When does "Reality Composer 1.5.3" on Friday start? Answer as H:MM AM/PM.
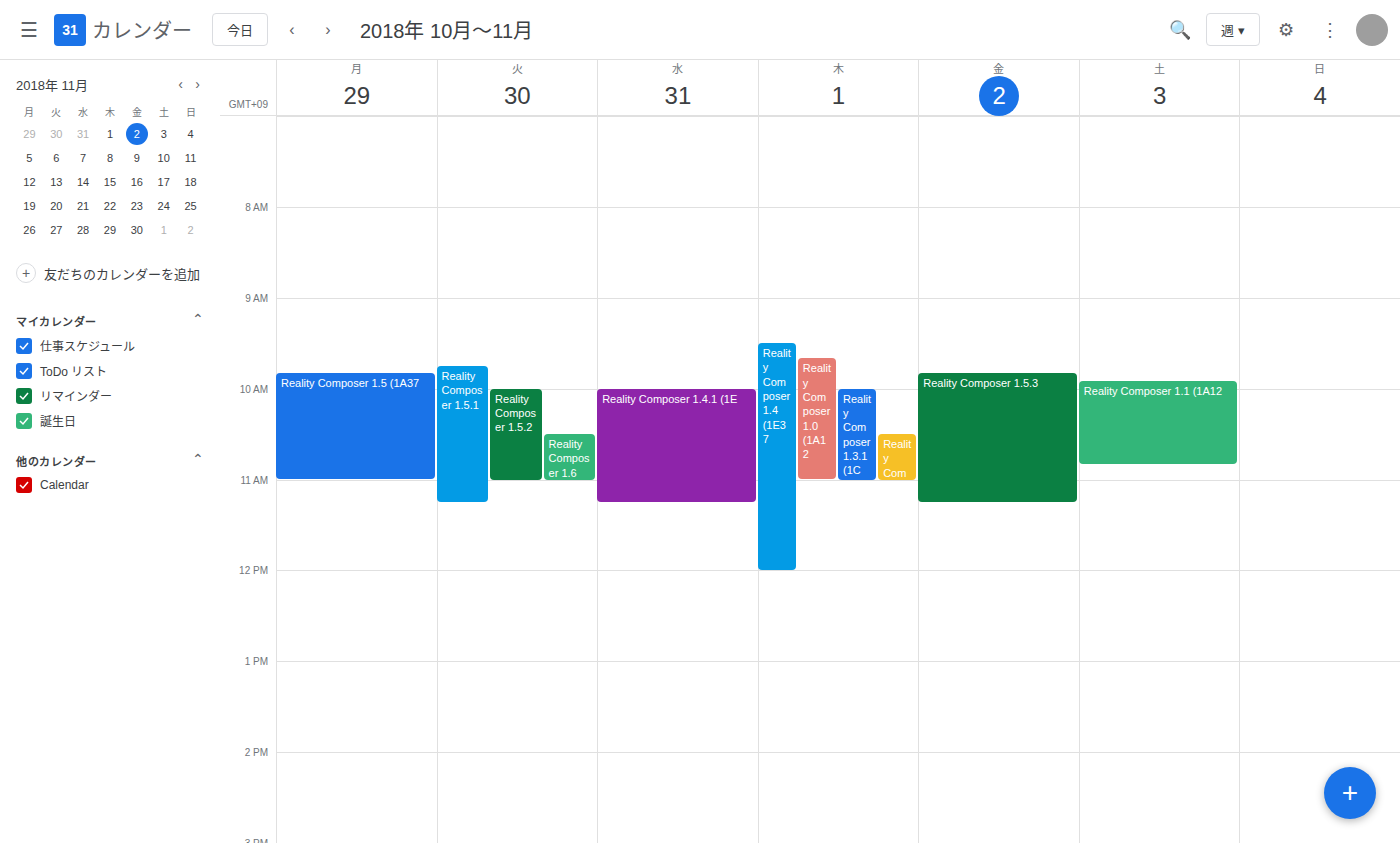
9:50 AM